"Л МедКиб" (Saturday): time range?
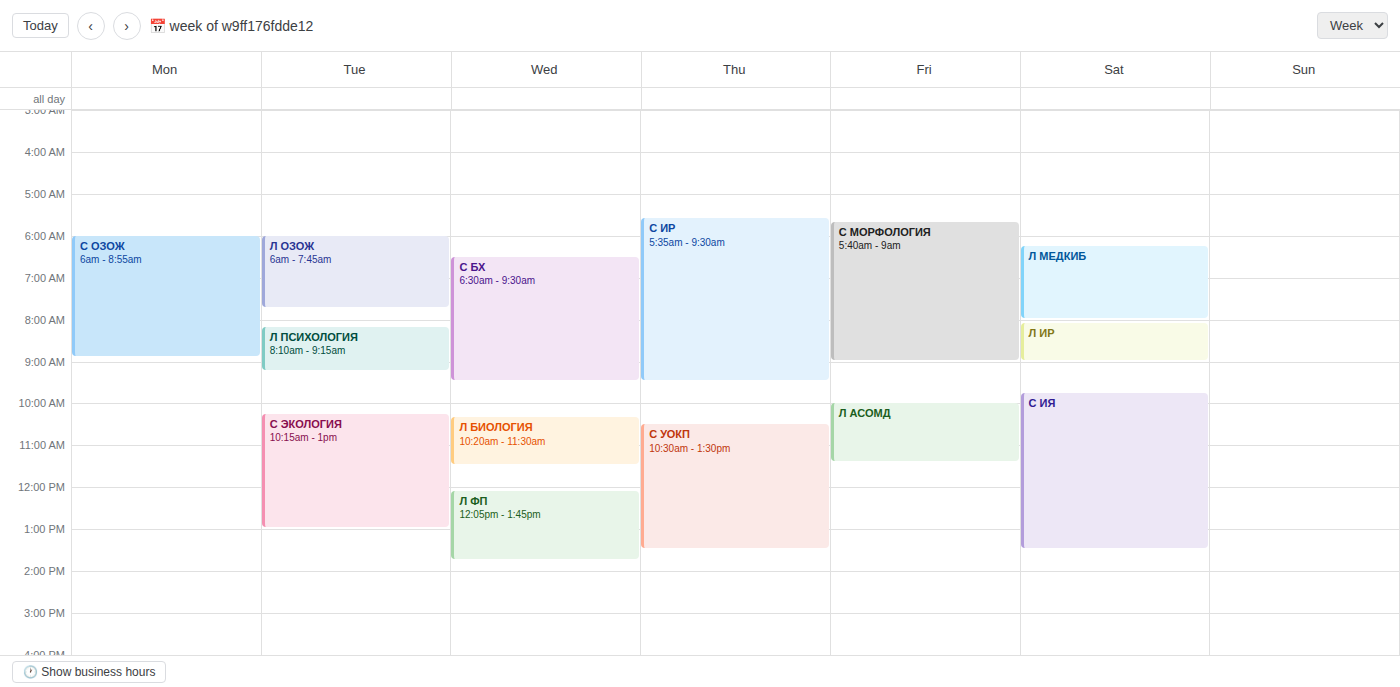
6:15 AM to 8:00 AM